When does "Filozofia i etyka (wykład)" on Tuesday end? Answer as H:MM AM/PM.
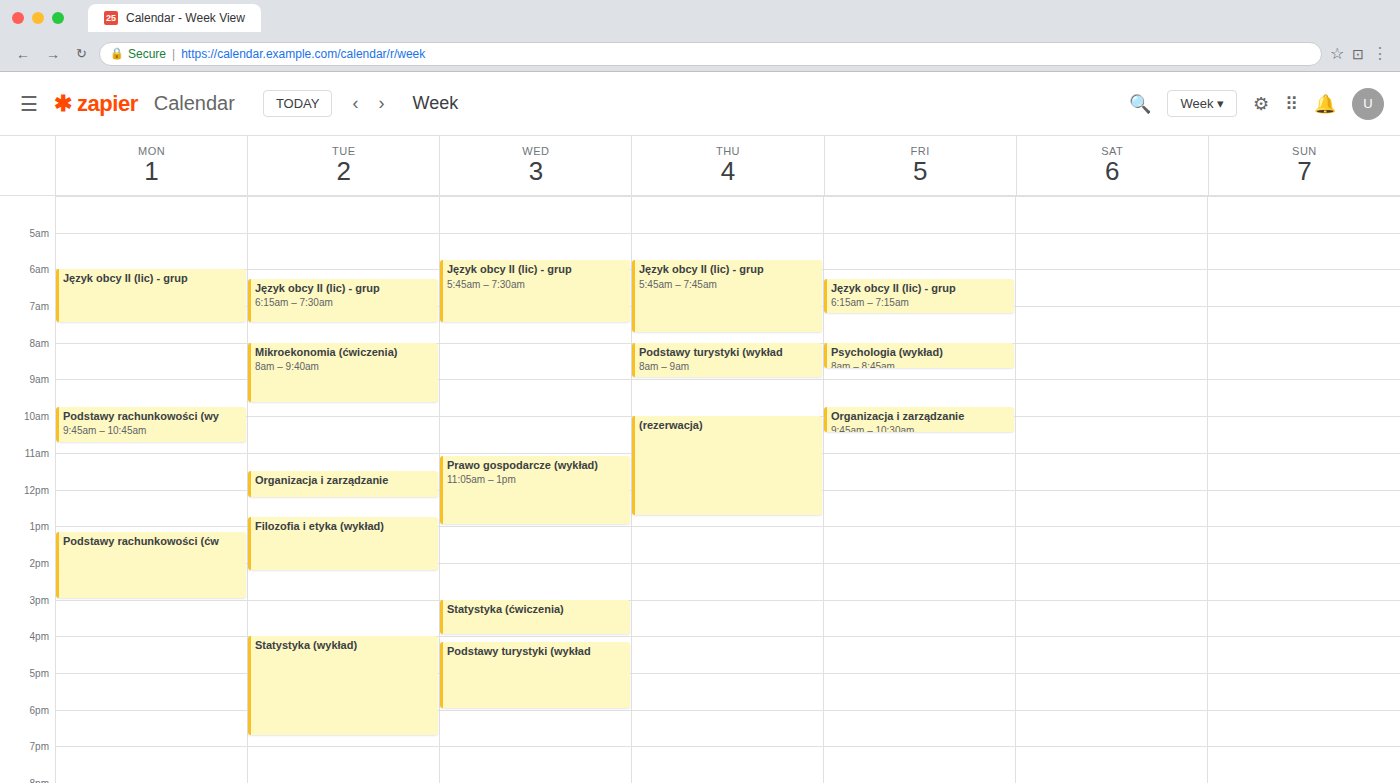
2:15 PM